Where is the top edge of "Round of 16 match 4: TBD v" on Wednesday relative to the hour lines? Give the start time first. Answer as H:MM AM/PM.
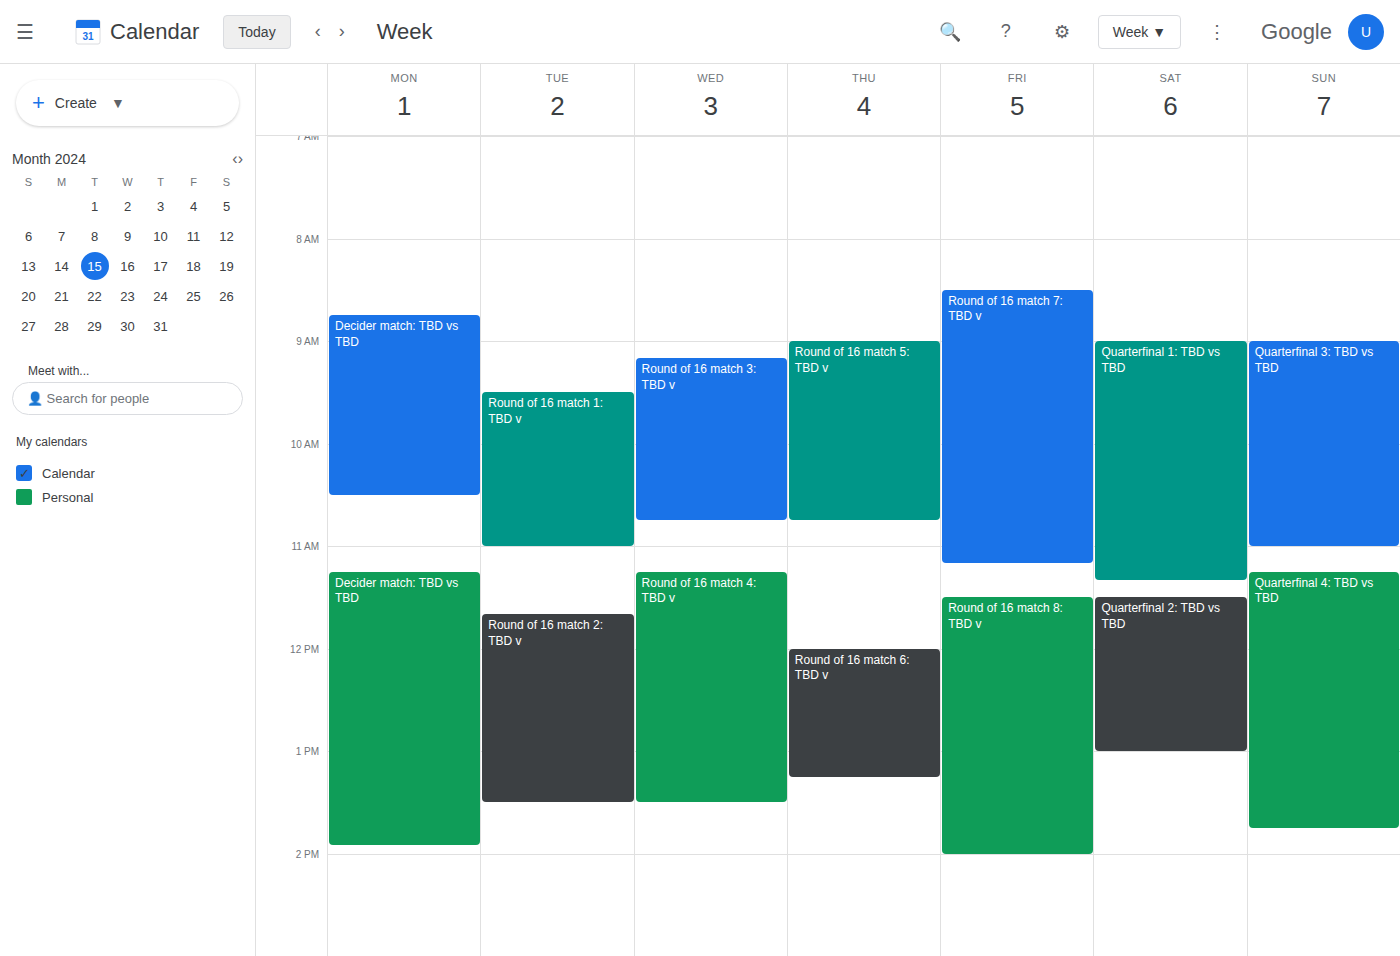
11:15 AM -- neither: a quarter of the way from the 11 AM line to the 12 PM line.